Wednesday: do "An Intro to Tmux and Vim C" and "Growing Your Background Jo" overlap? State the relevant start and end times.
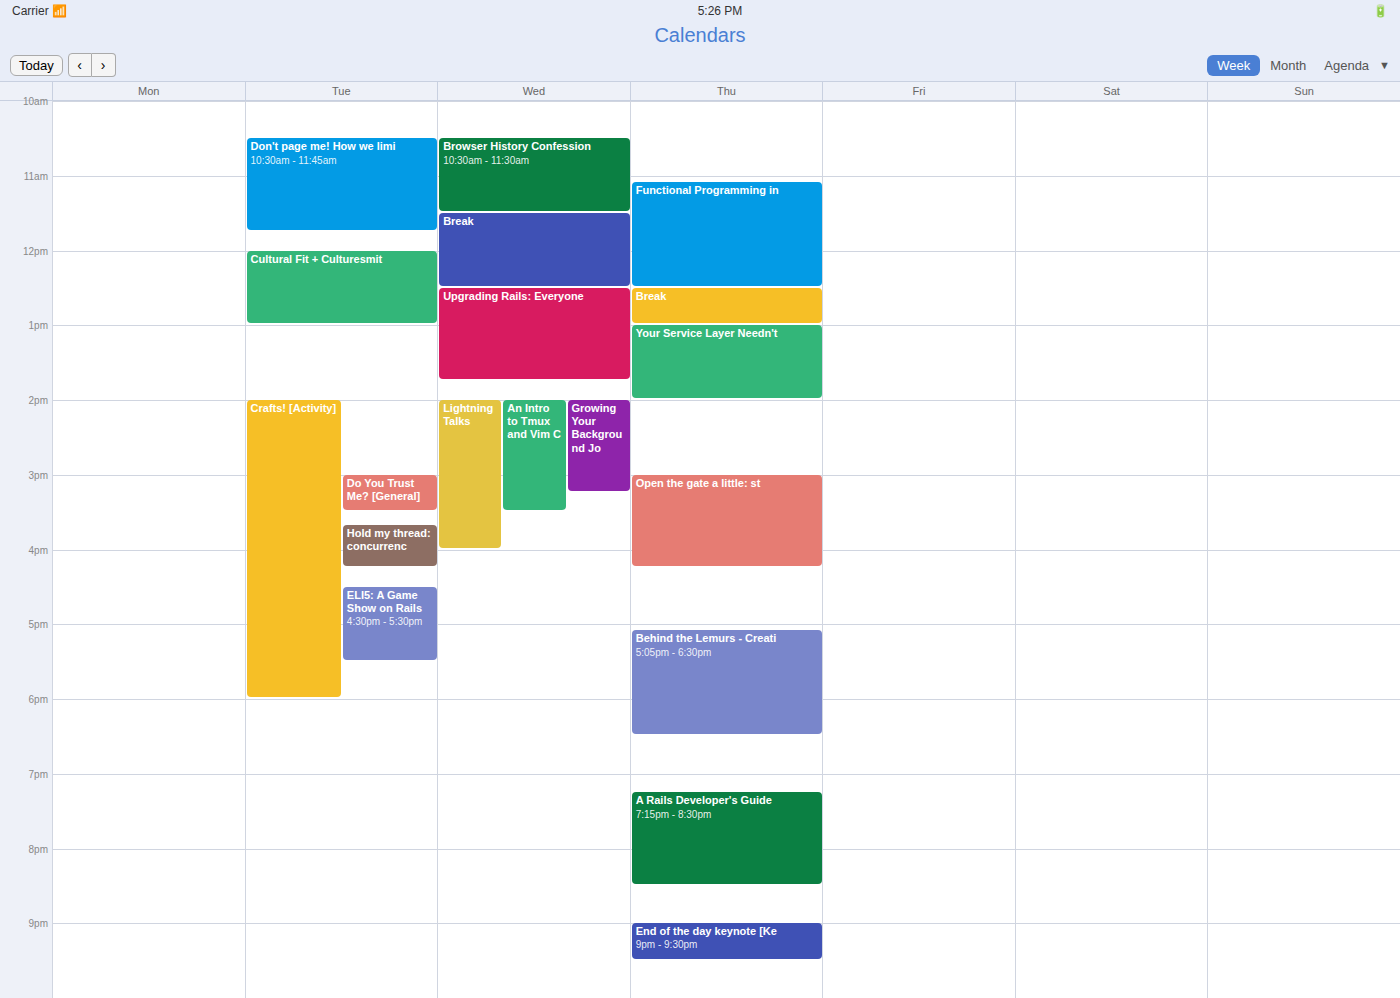
"An Intro to Tmux and Vim C" starts at 2:00 PM, before "Growing Your Background Jo" ends at 3:15 PM -- they overlap.